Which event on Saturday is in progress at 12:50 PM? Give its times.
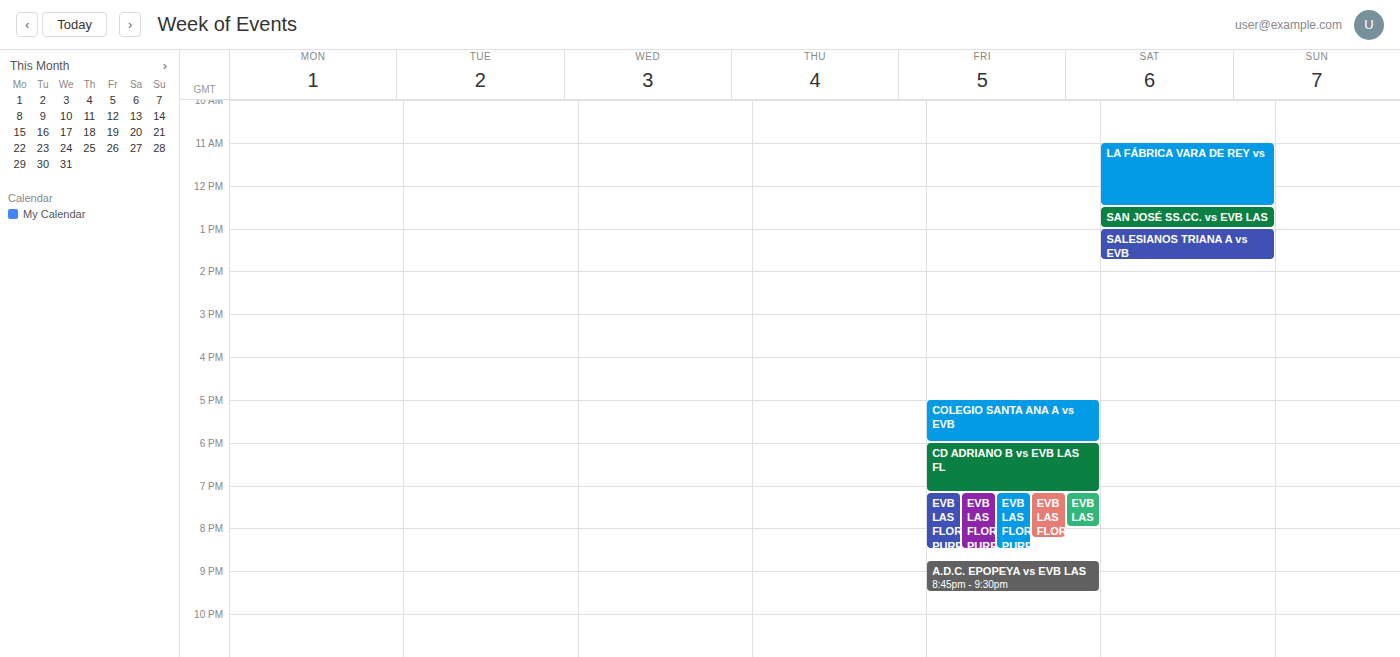
"SAN JOSÉ SS.CC. vs EVB LAS", 12:30 PM to 1:00 PM